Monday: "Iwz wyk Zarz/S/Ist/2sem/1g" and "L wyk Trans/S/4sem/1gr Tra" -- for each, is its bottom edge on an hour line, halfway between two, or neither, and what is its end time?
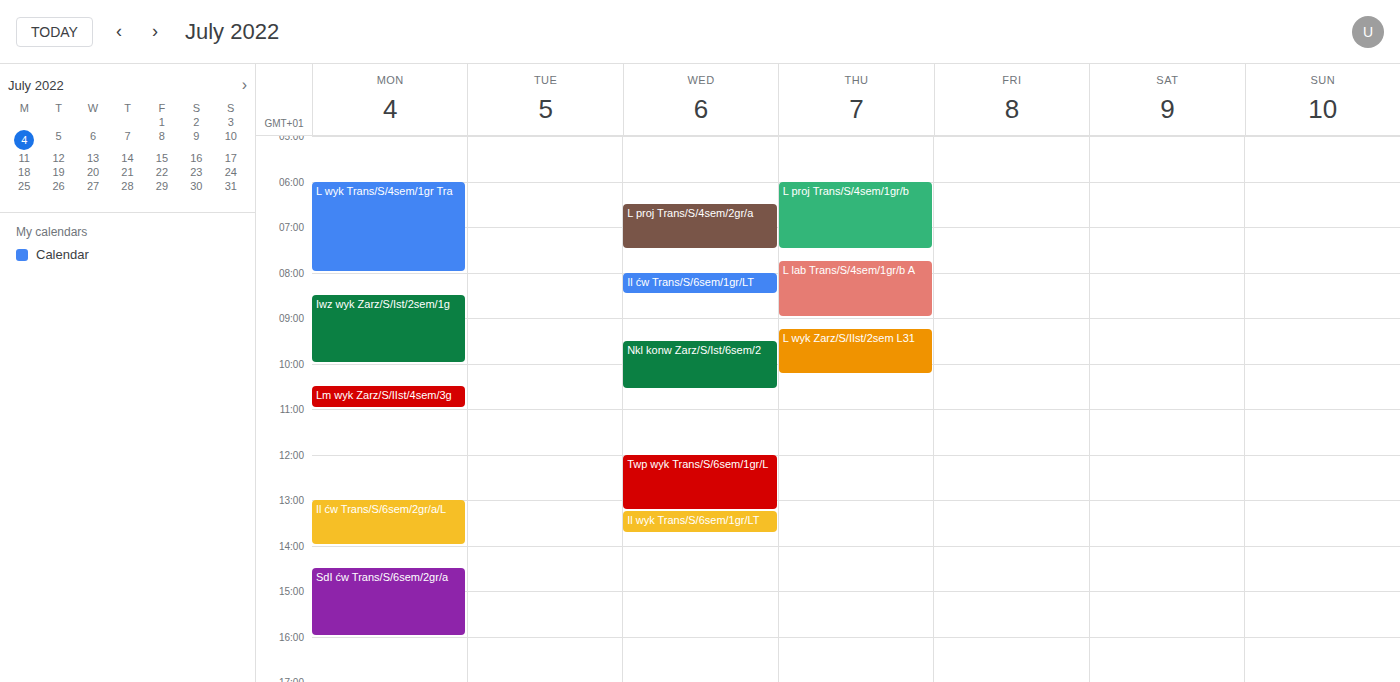
"Iwz wyk Zarz/S/Ist/2sem/1g": 10:00 AM, exactly on the 10 AM line. "L wyk Trans/S/4sem/1gr Tra": 8:00 AM, exactly on the 8 AM line.